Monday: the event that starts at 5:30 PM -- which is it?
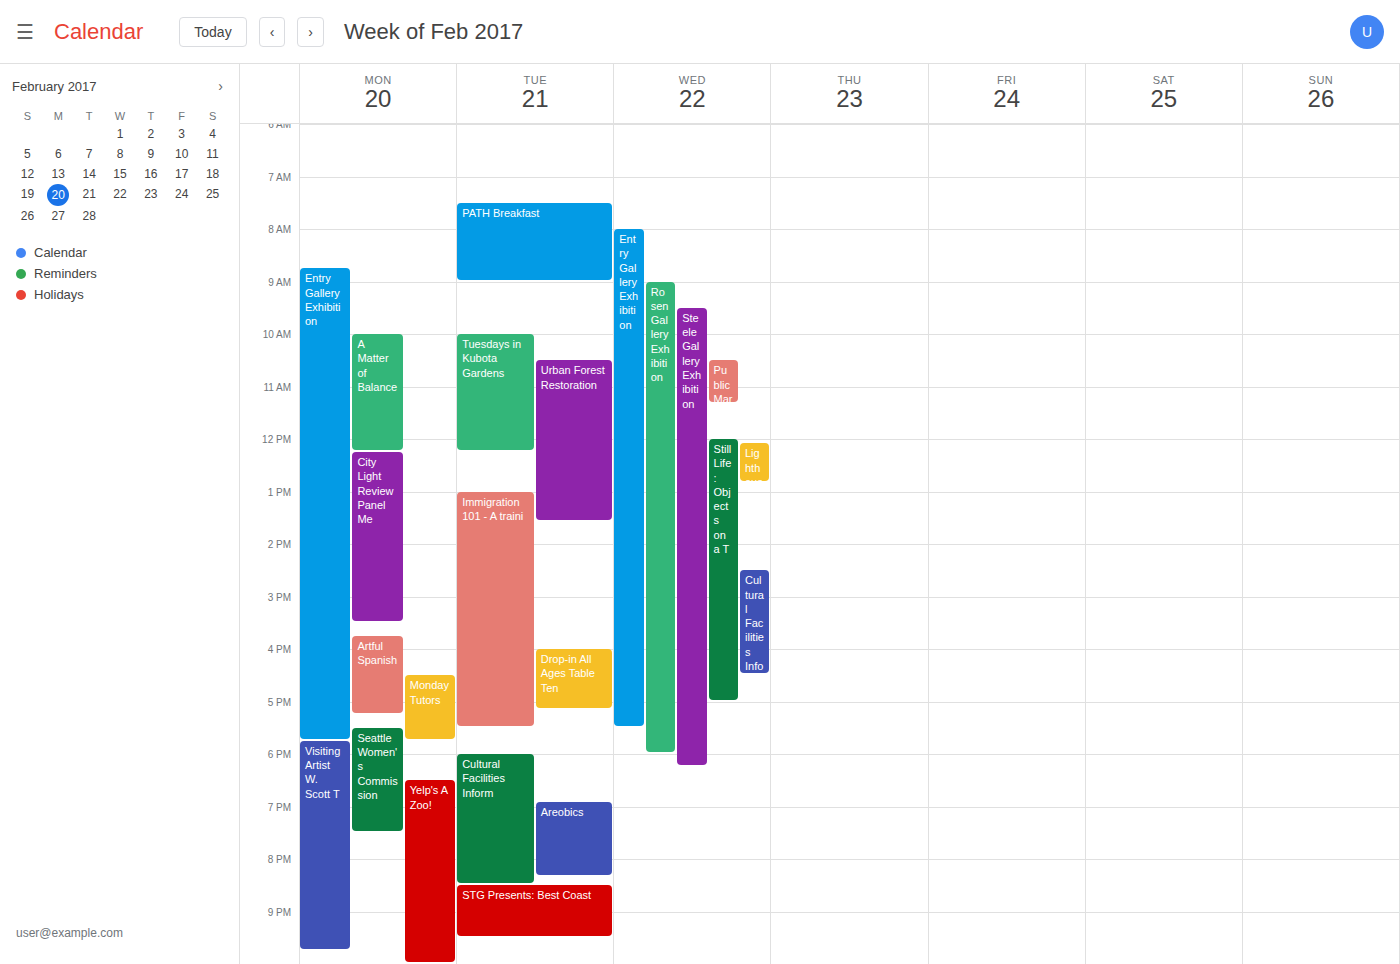
"Seattle Women's Commission"